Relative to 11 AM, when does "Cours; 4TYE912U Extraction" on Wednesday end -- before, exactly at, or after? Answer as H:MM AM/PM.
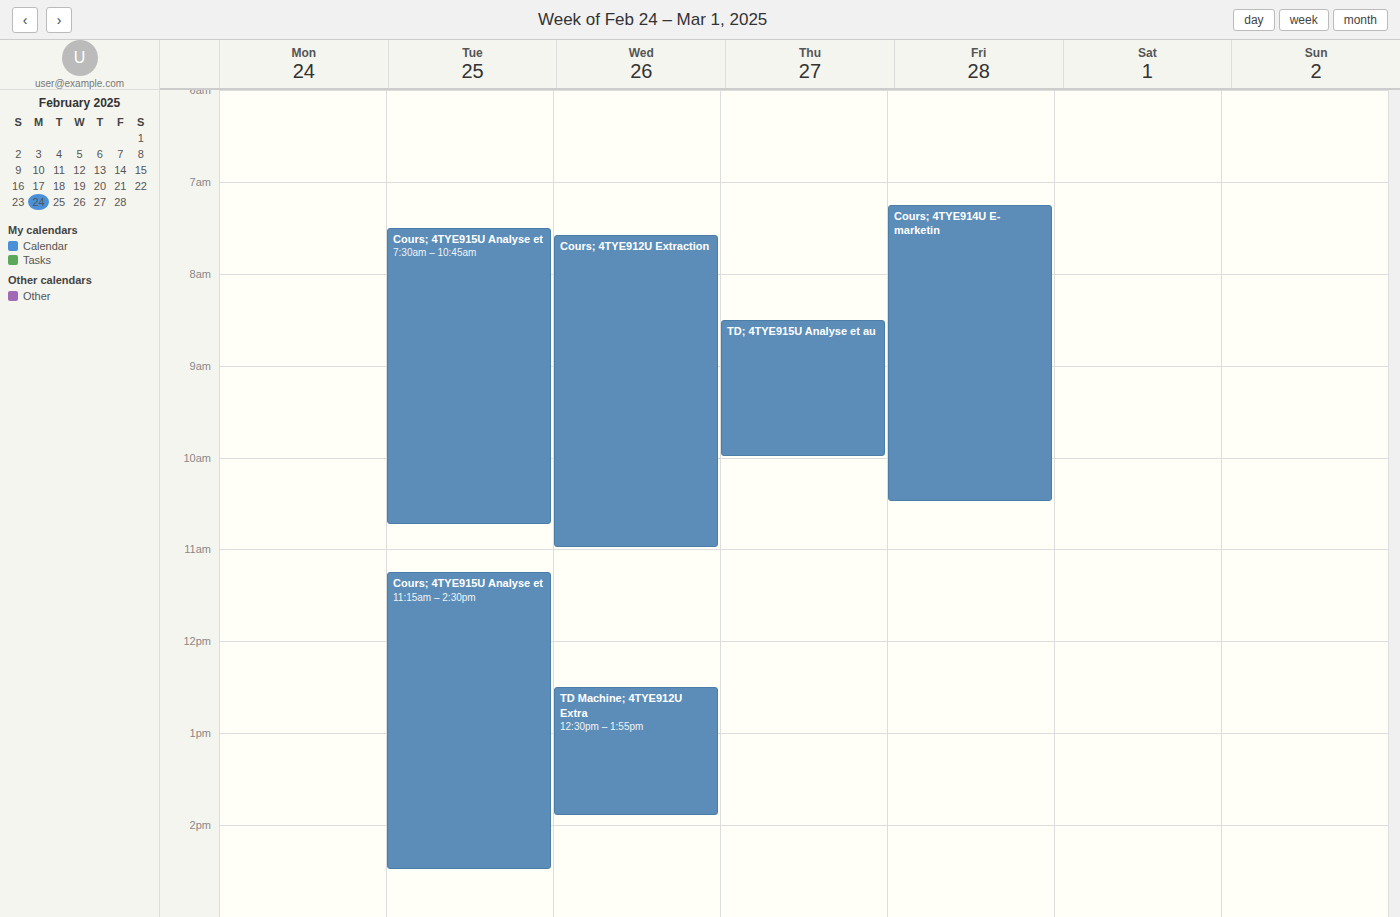
11:00 AM -- exactly at 11 AM, on the 11 AM line.